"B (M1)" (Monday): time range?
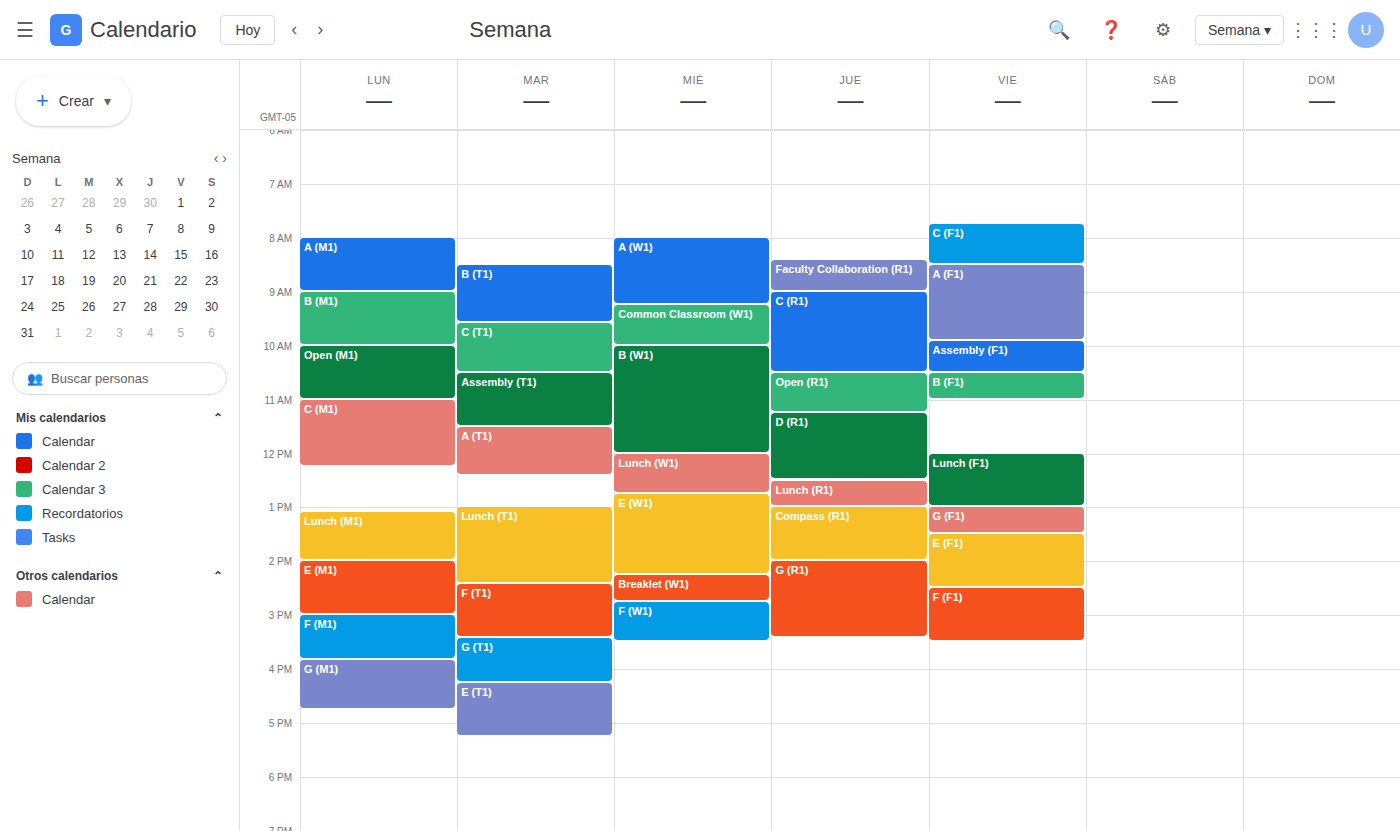
9:00 AM to 10:00 AM